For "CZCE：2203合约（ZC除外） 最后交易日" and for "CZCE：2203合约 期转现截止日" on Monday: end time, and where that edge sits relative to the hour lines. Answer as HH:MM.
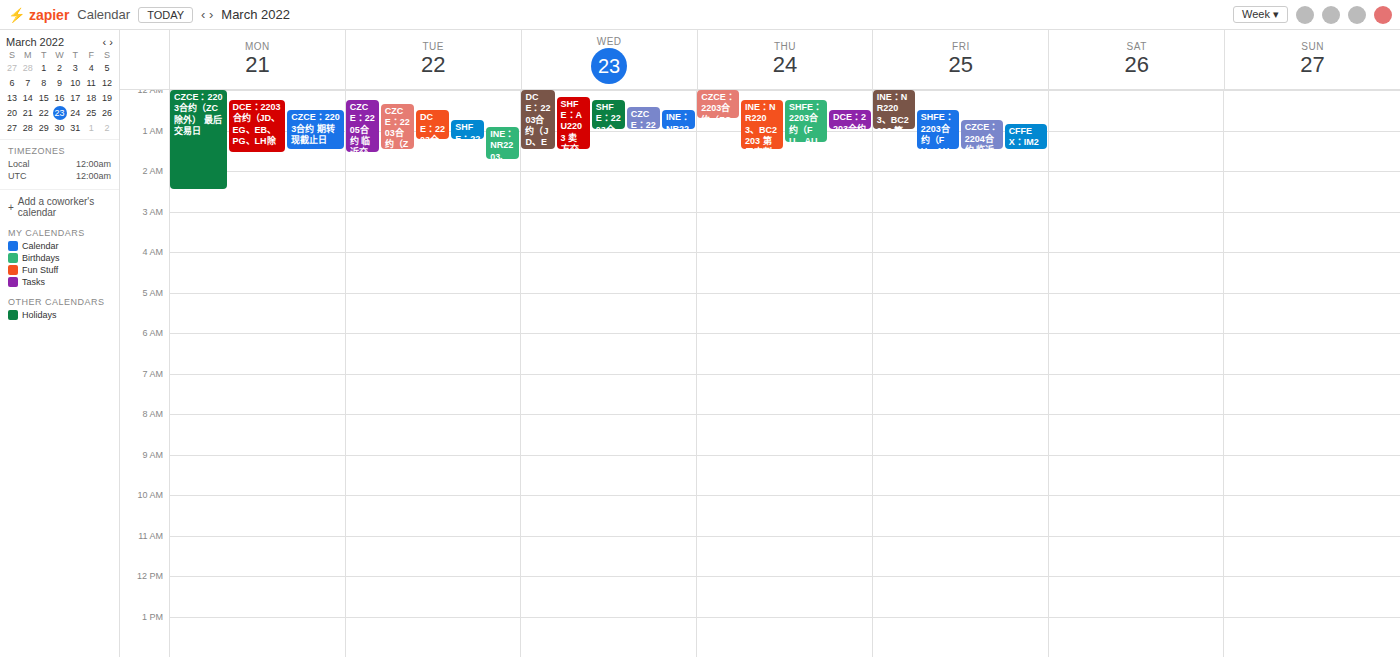
"CZCE：2203合约（ZC除外） 最后交易日": 02:30, halfway between the 02:00 and 03:00 lines. "CZCE：2203合约 期转现截止日": 01:30, halfway between the 01:00 and 02:00 lines.